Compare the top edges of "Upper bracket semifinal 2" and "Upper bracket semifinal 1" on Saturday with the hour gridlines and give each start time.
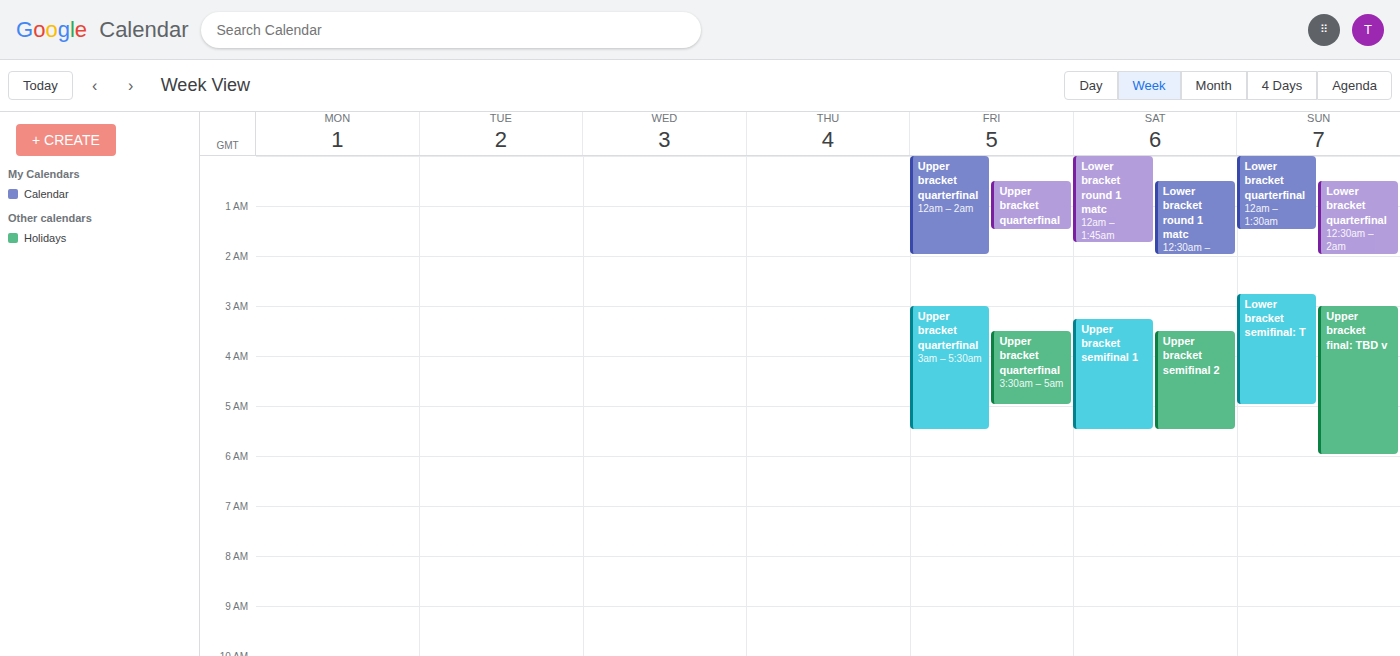
"Upper bracket semifinal 2": 3:30 AM, halfway between the 3 AM and 4 AM lines. "Upper bracket semifinal 1": 3:15 AM, neither: a quarter of the way from the 3 AM line to the 4 AM line.